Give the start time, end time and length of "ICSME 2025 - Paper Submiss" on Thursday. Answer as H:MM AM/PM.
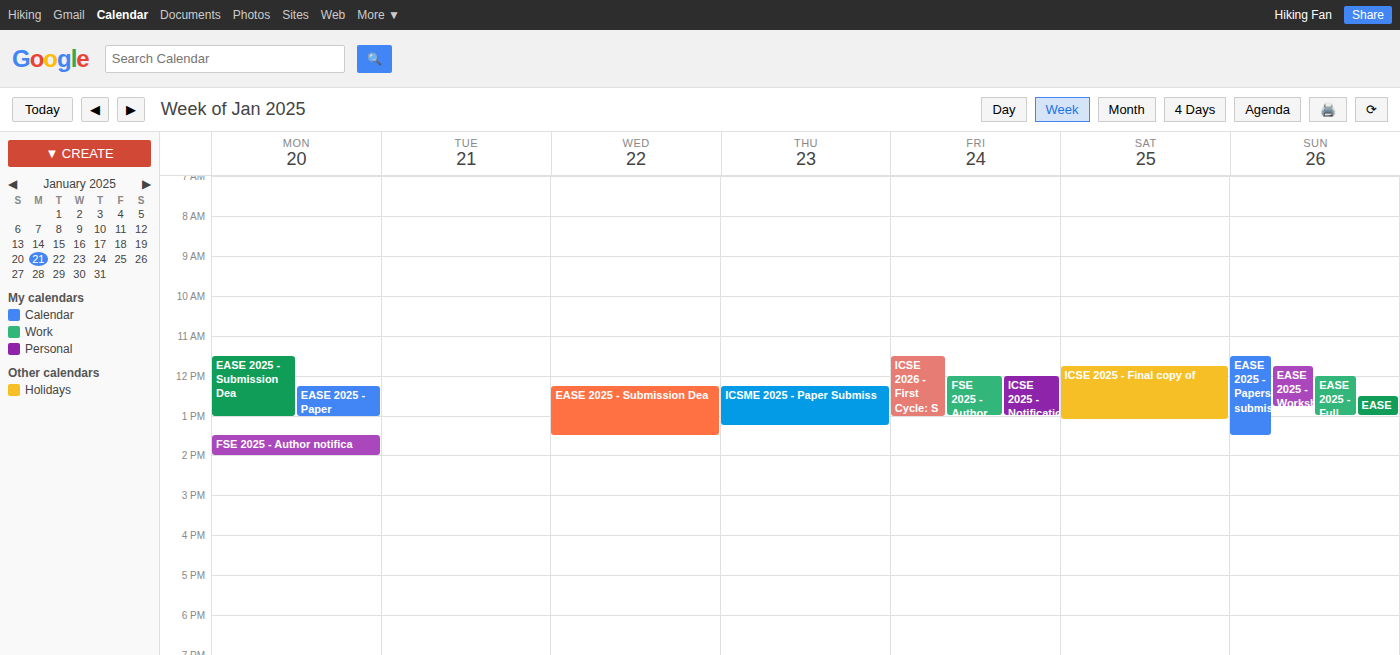
12:15 PM to 1:15 PM, 1 hour